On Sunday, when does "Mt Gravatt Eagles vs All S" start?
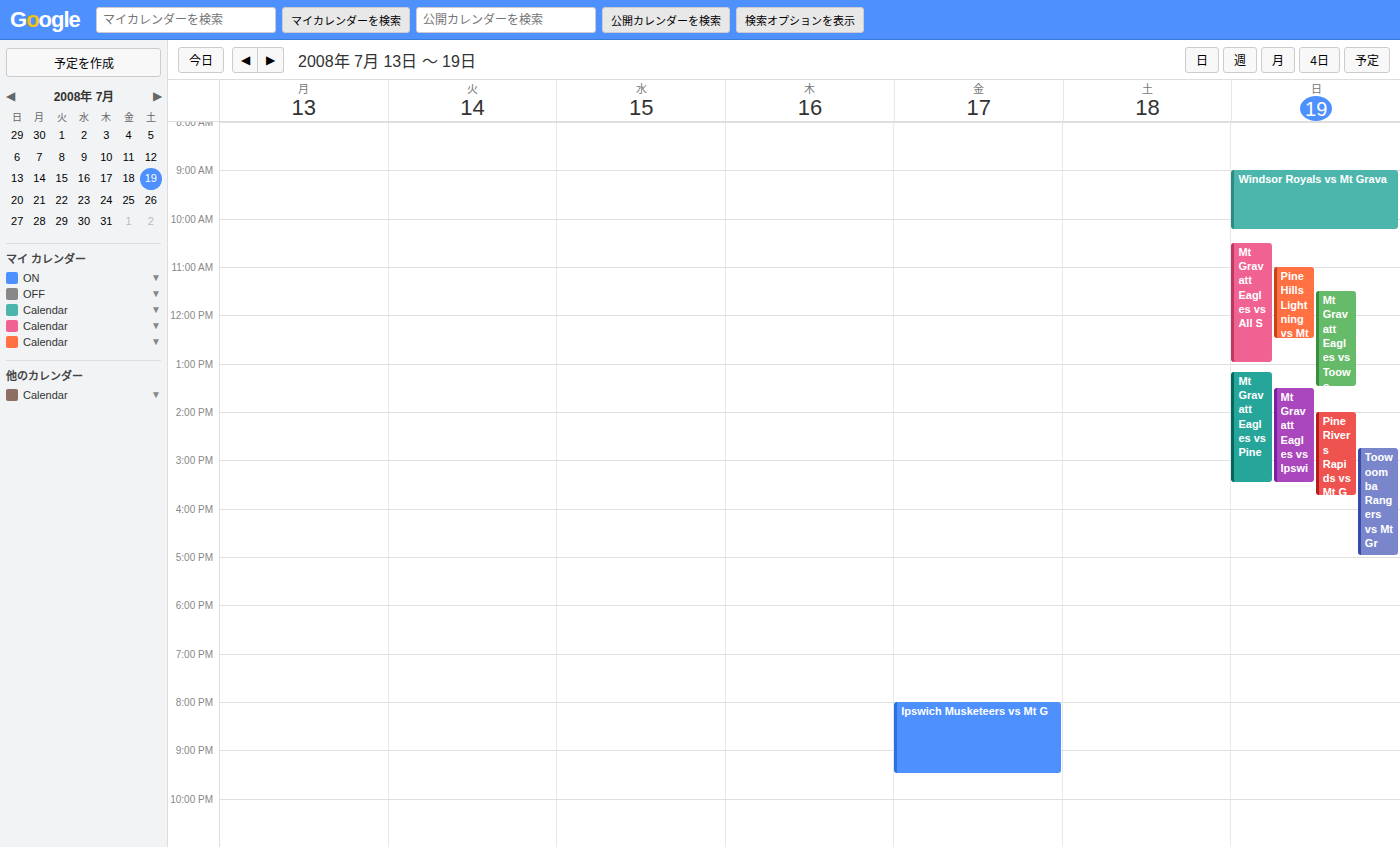
10:30 AM